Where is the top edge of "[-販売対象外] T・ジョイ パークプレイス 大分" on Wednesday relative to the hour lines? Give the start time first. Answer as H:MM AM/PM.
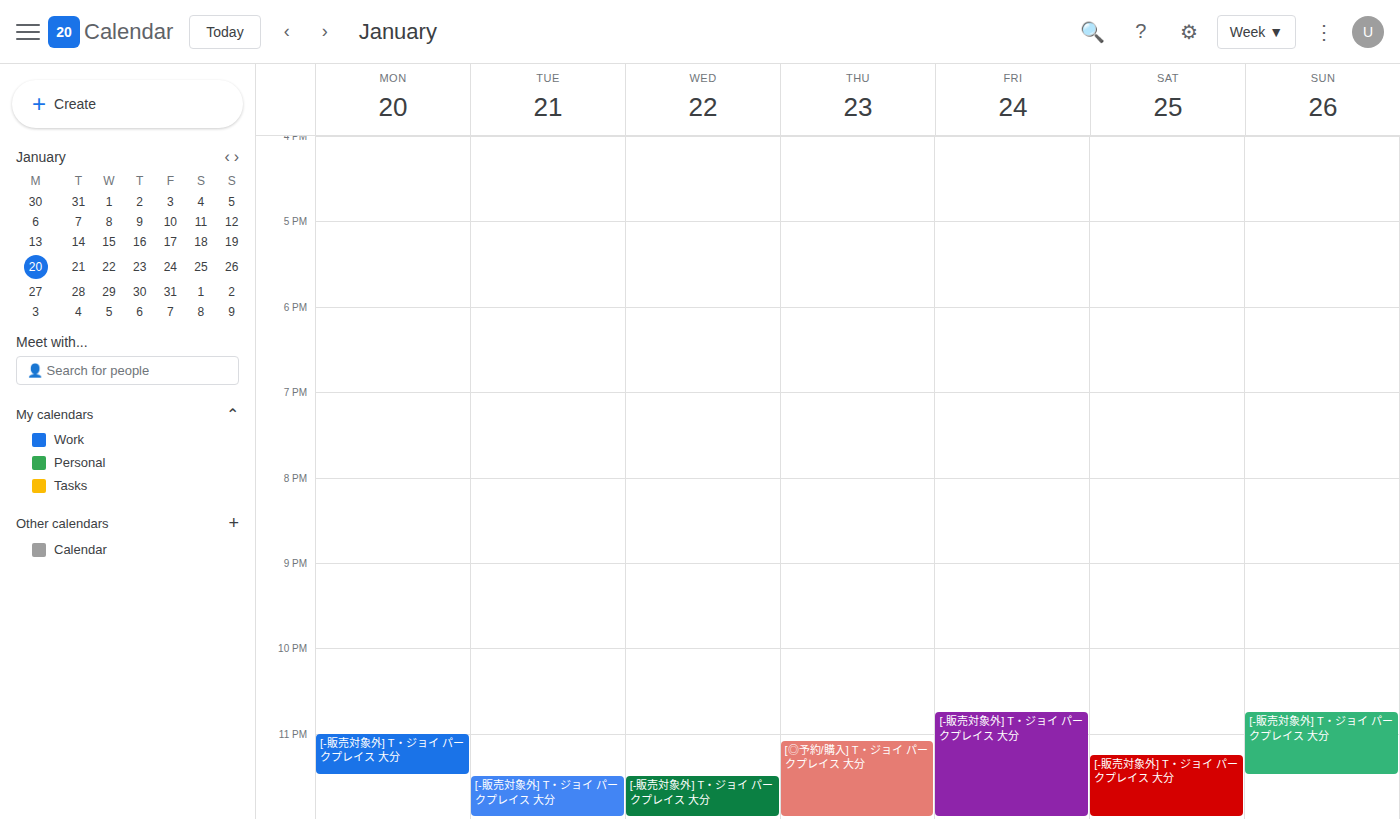
11:30 PM -- halfway between the 11 PM and 12 AM lines.